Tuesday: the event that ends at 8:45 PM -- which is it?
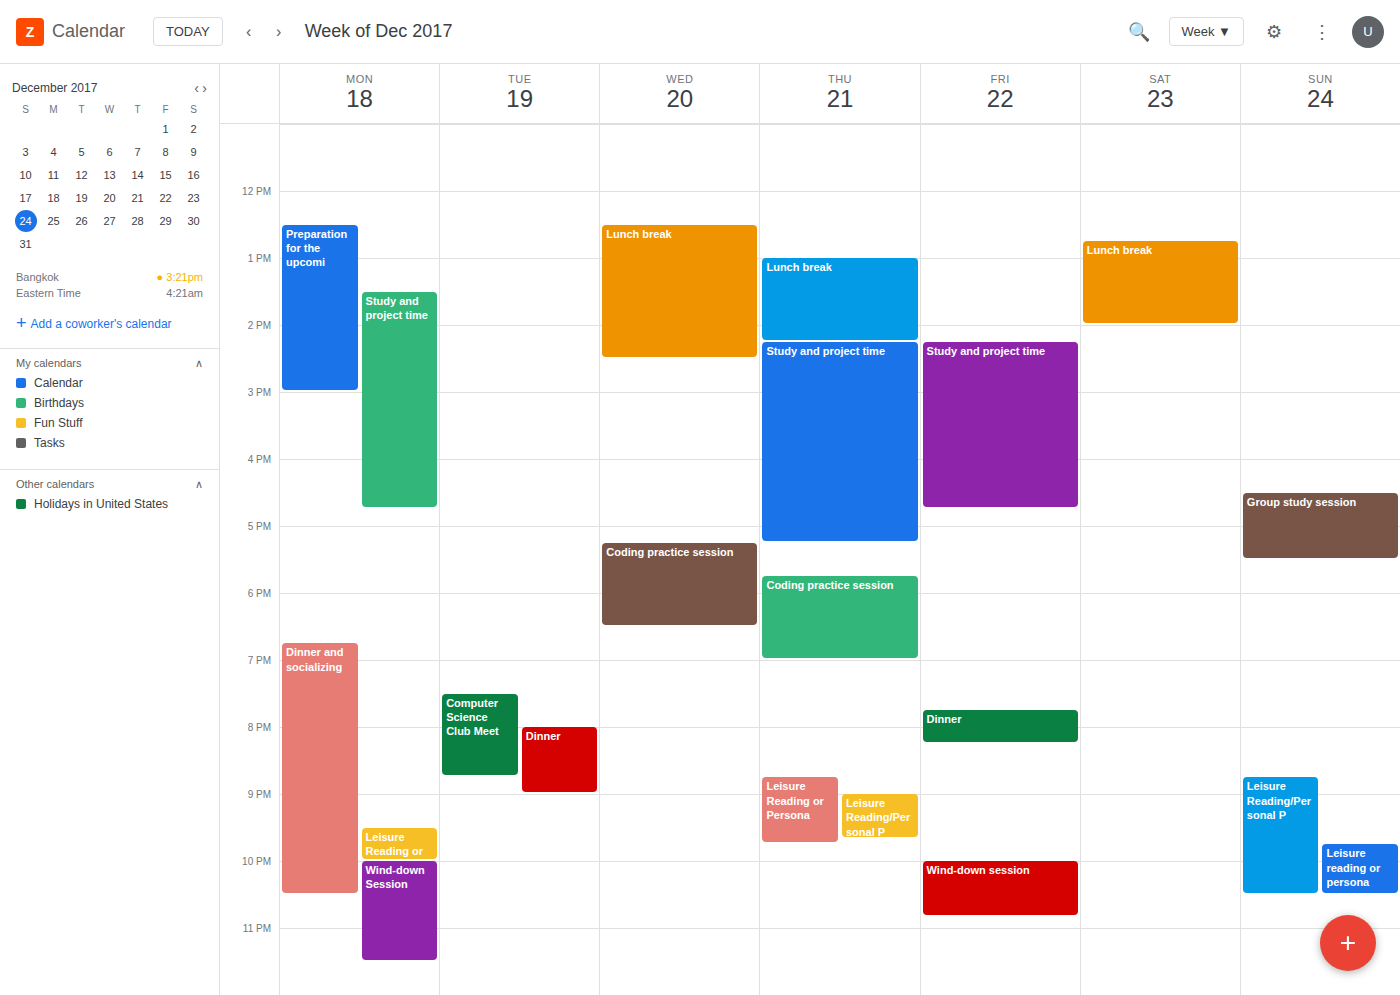
"Computer Science Club Meet"